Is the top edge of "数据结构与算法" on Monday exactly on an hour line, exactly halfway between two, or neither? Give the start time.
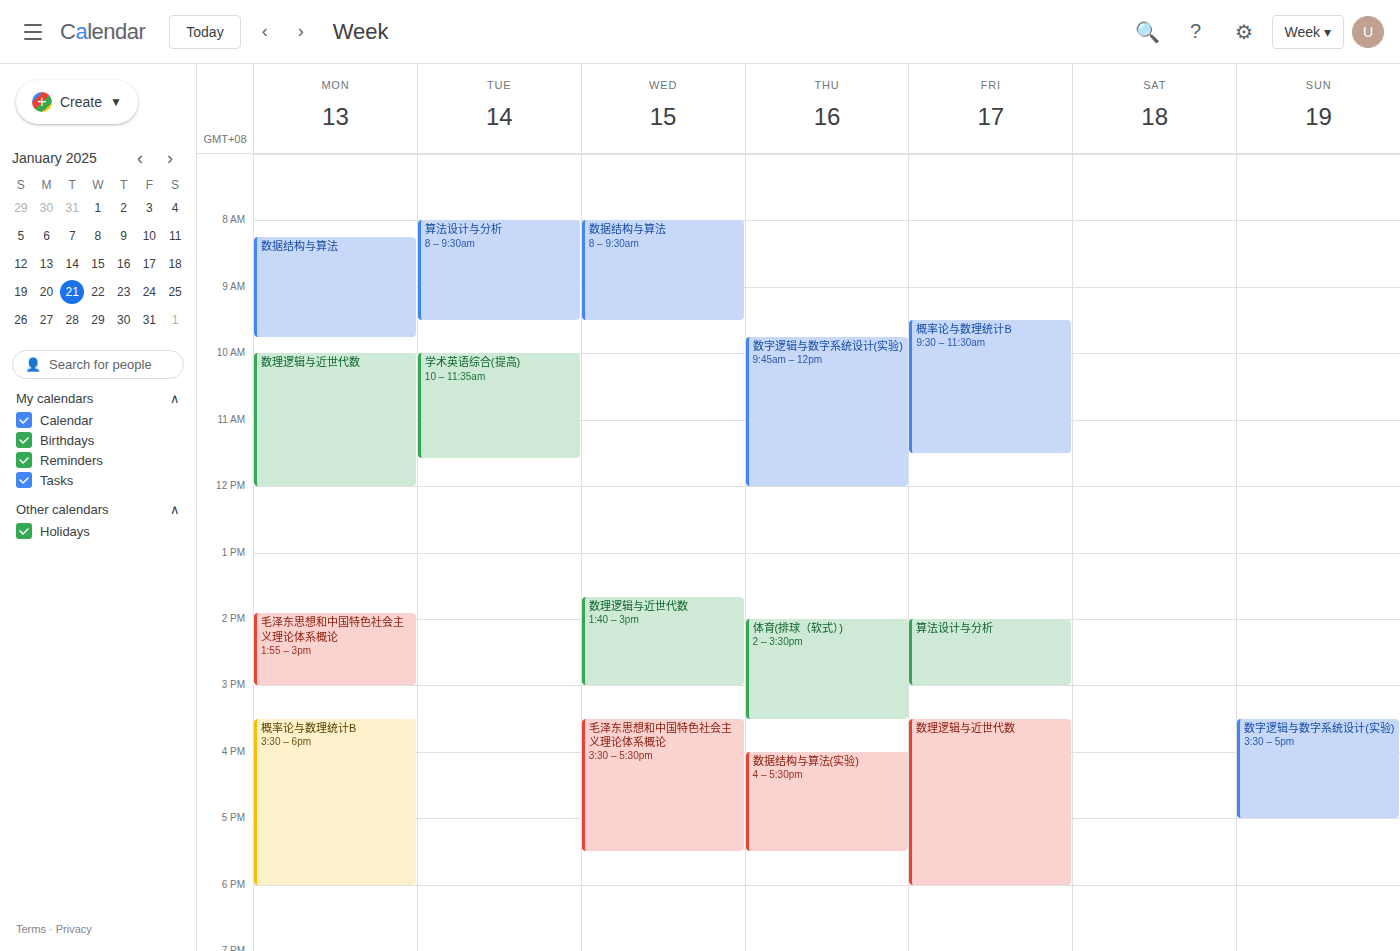
8:15 AM -- neither: a quarter of the way from the 8 AM line to the 9 AM line.